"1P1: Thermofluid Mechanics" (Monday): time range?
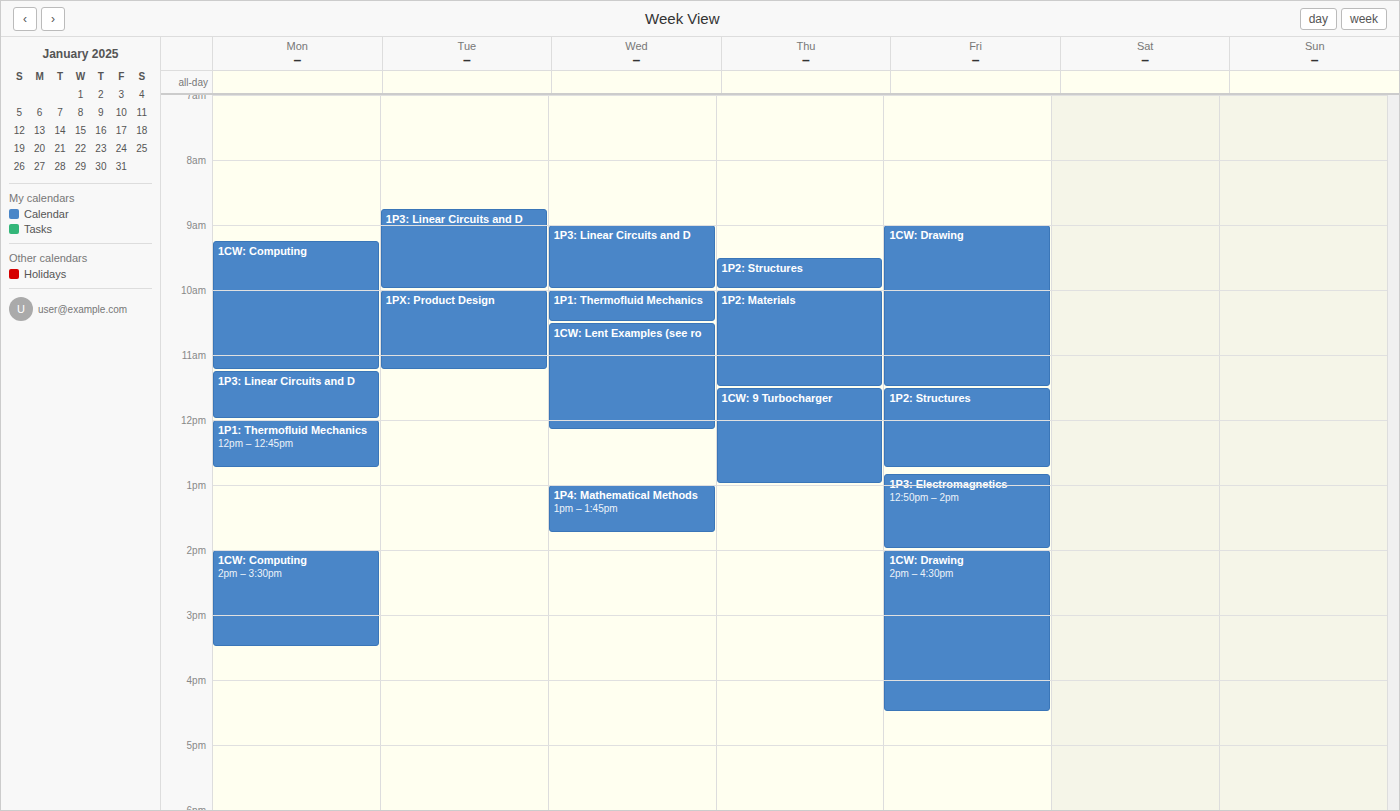
12:00 PM to 12:45 PM